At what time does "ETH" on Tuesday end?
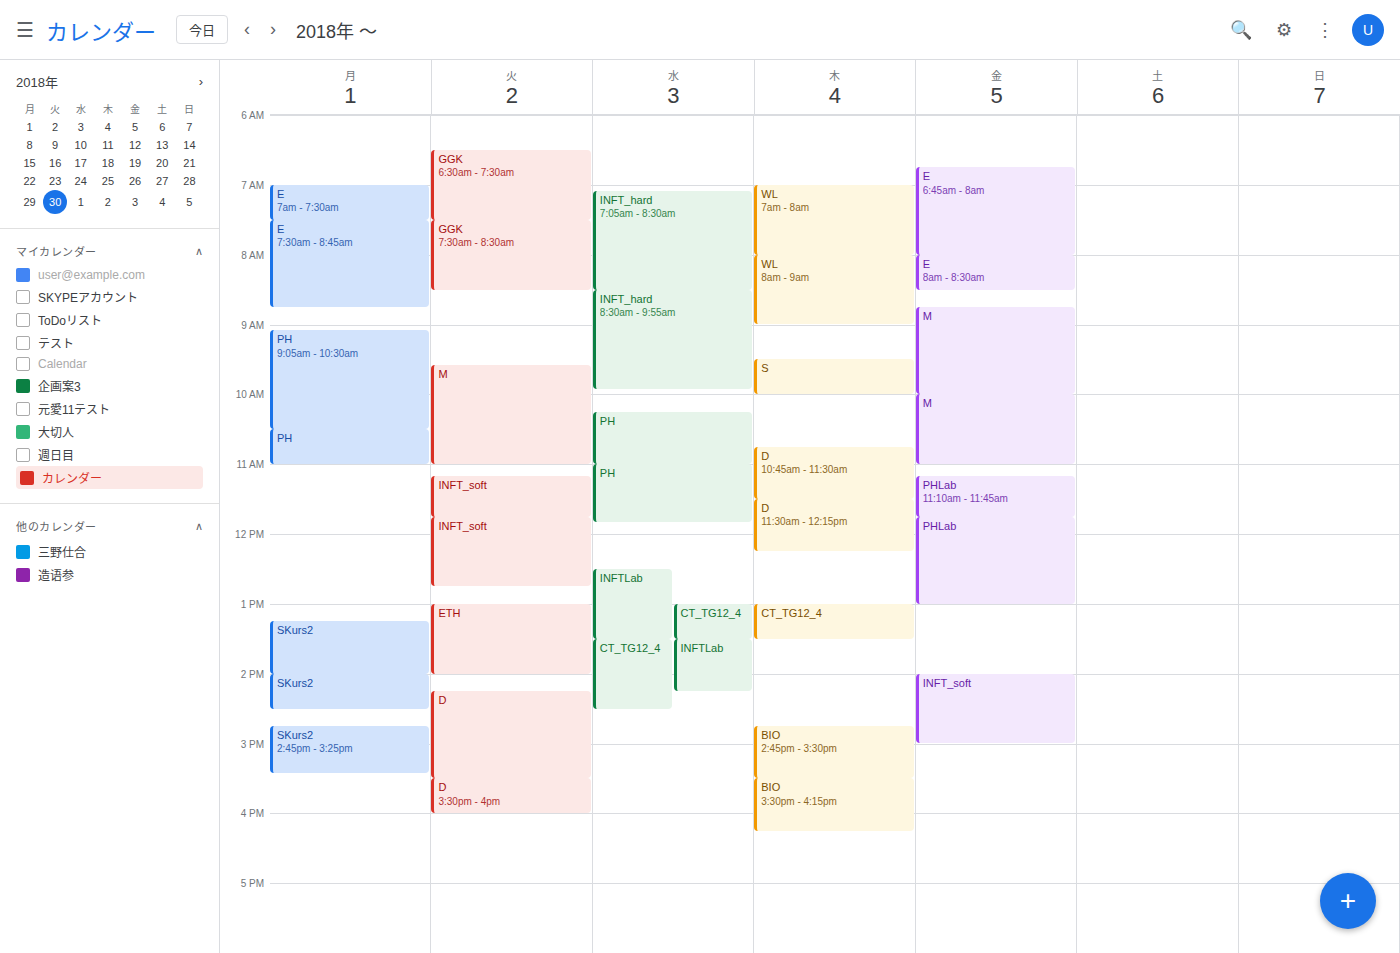
2:00 PM